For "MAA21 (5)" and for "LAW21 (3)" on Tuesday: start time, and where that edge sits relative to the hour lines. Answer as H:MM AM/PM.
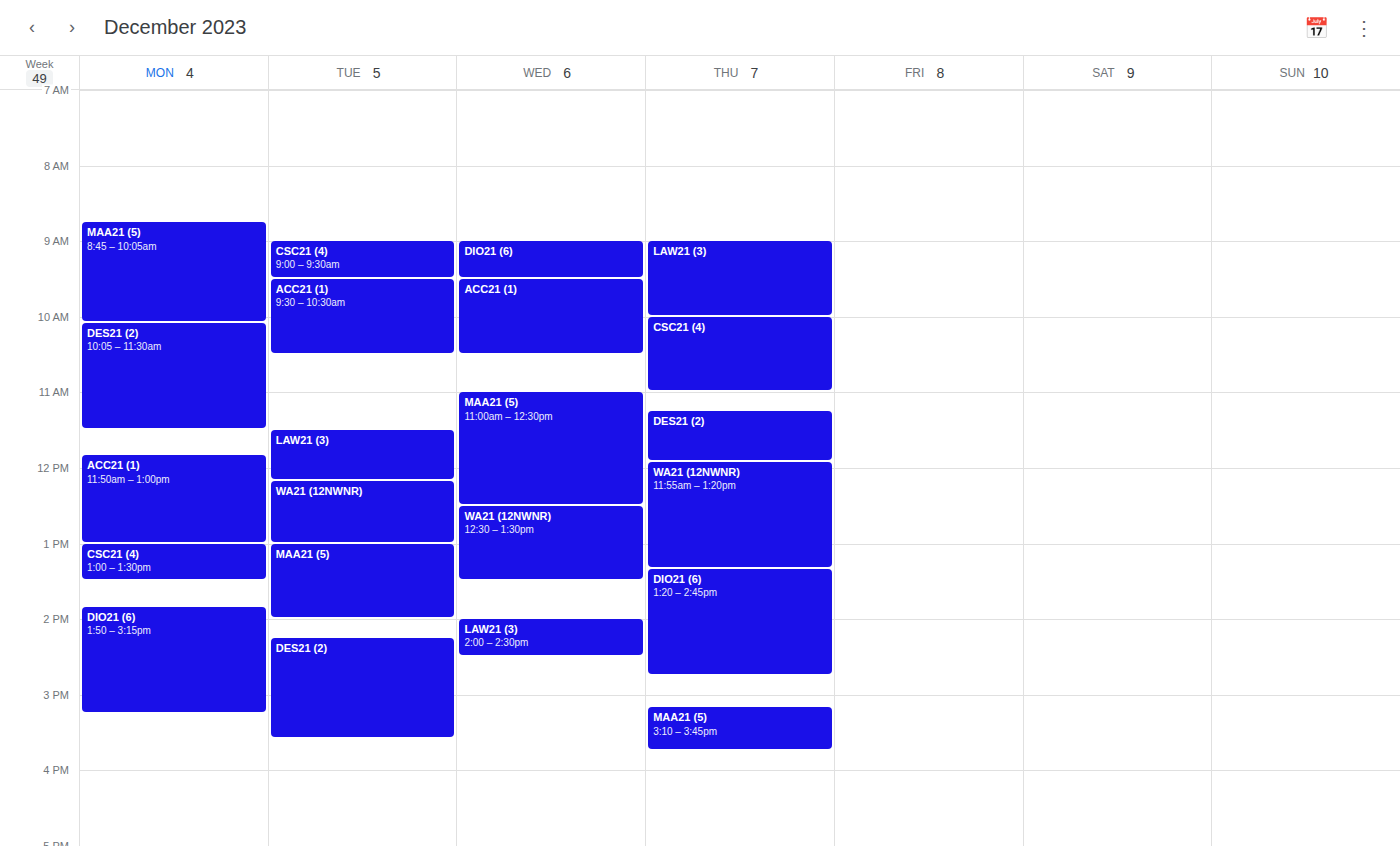
"MAA21 (5)": 1:00 PM, exactly on the 1 PM line. "LAW21 (3)": 11:30 AM, halfway between the 11 AM and 12 PM lines.